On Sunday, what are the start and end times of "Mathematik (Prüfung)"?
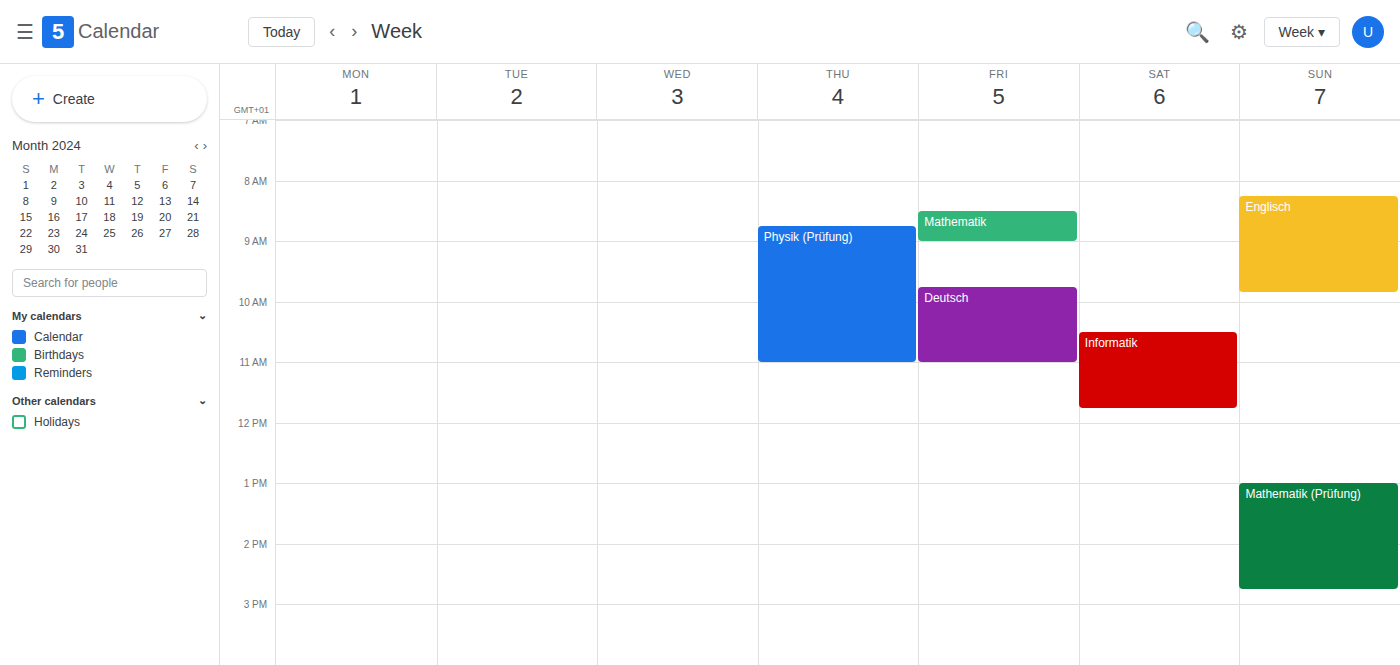
1:00 PM to 2:45 PM